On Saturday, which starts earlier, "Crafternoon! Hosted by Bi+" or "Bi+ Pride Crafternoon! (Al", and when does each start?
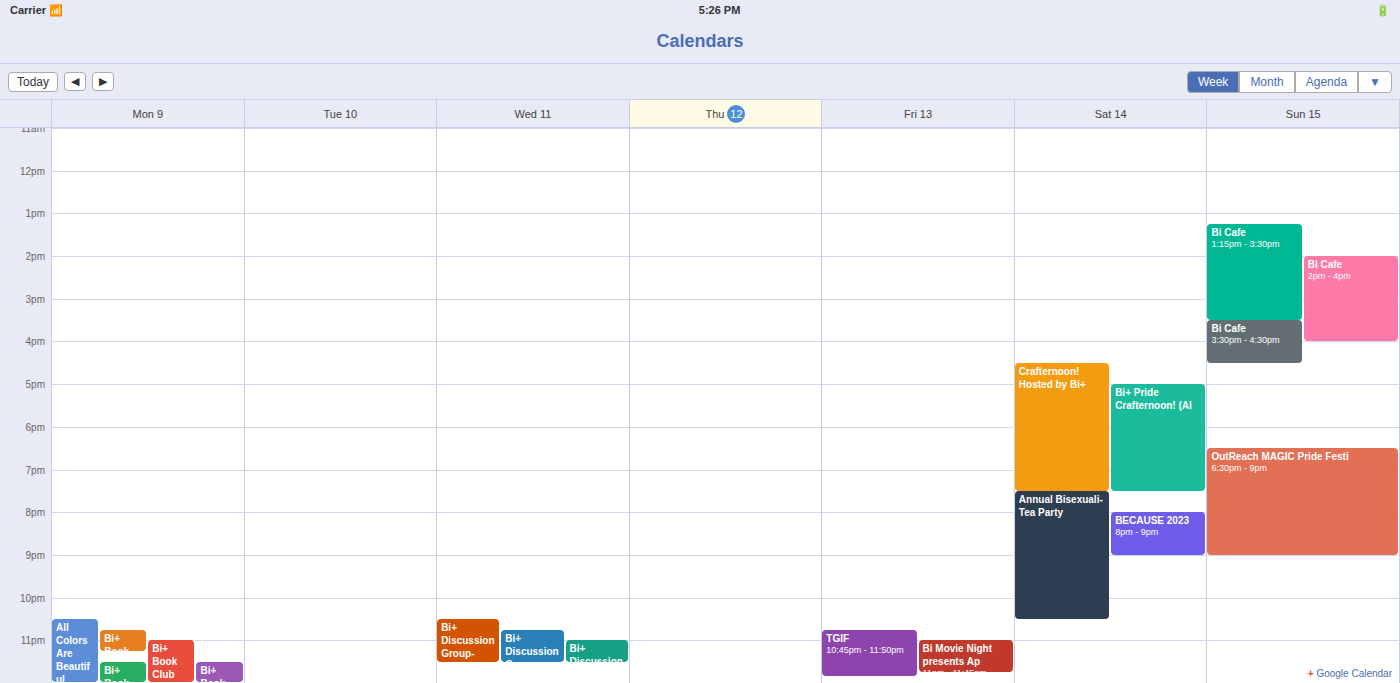
"Crafternoon! Hosted by Bi+" 4:30 PM; "Bi+ Pride Crafternoon! (Al" 5:00 PM.